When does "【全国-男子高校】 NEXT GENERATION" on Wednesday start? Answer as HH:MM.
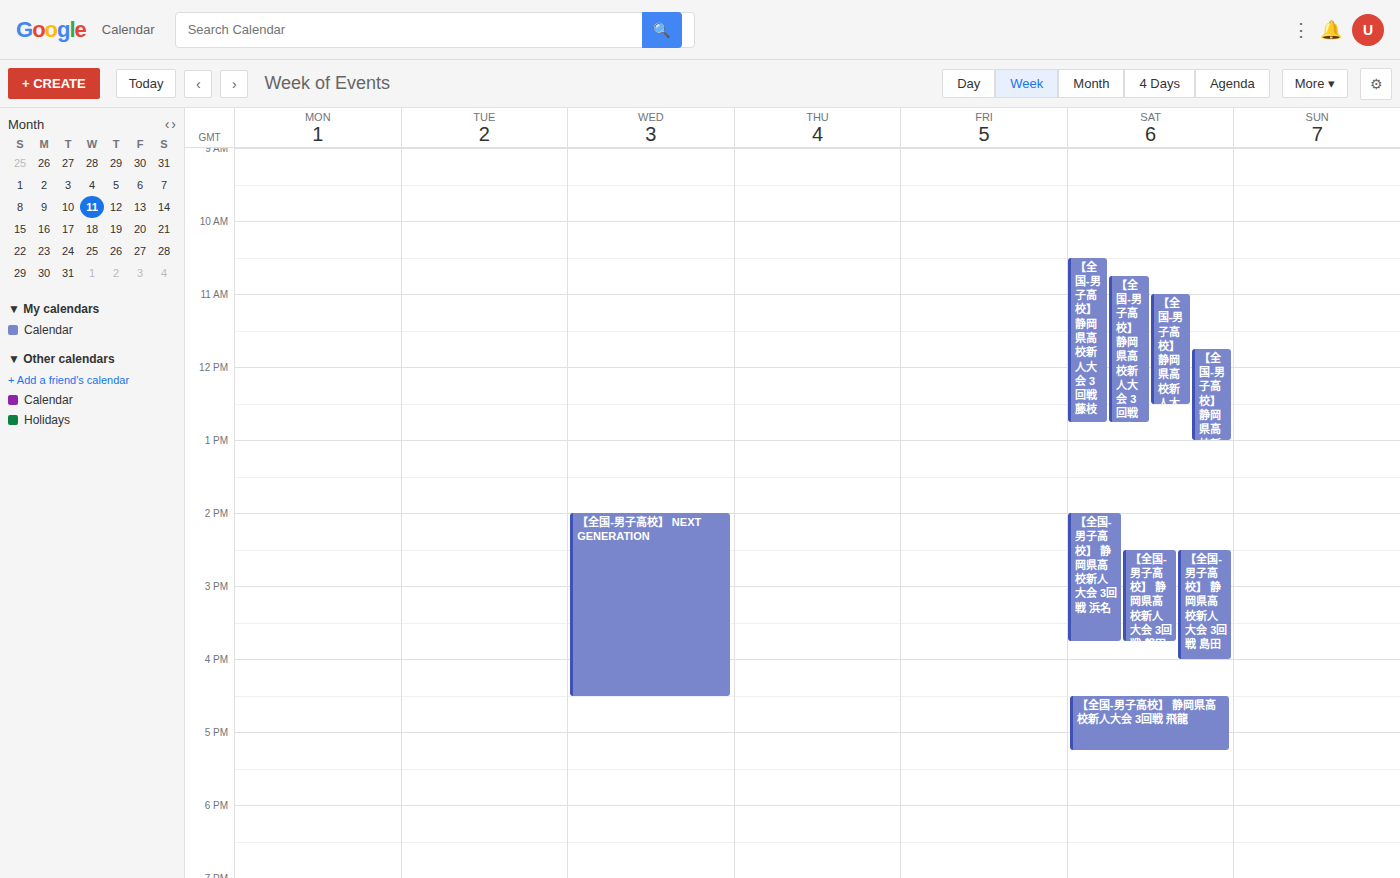
14:00